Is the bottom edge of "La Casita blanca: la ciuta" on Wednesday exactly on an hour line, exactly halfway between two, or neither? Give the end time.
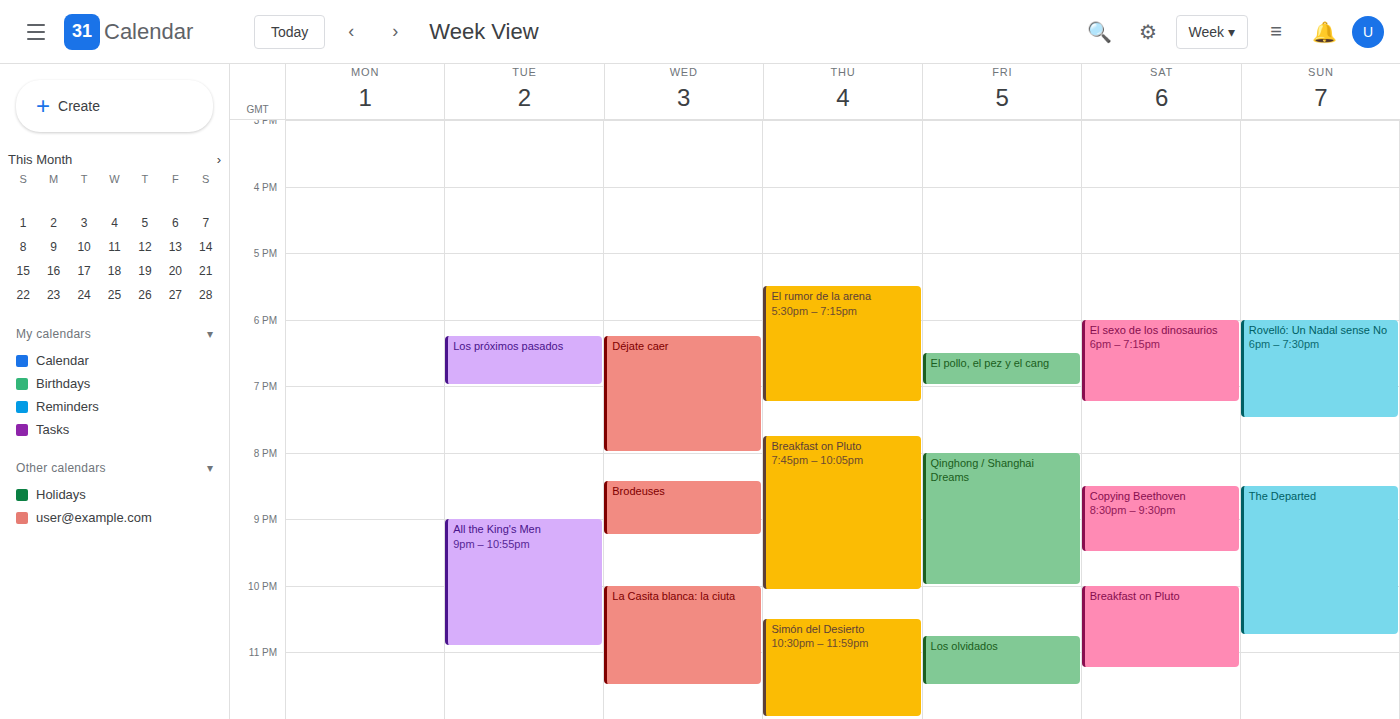
11:30 PM -- halfway between the 11 PM and 12 AM lines.